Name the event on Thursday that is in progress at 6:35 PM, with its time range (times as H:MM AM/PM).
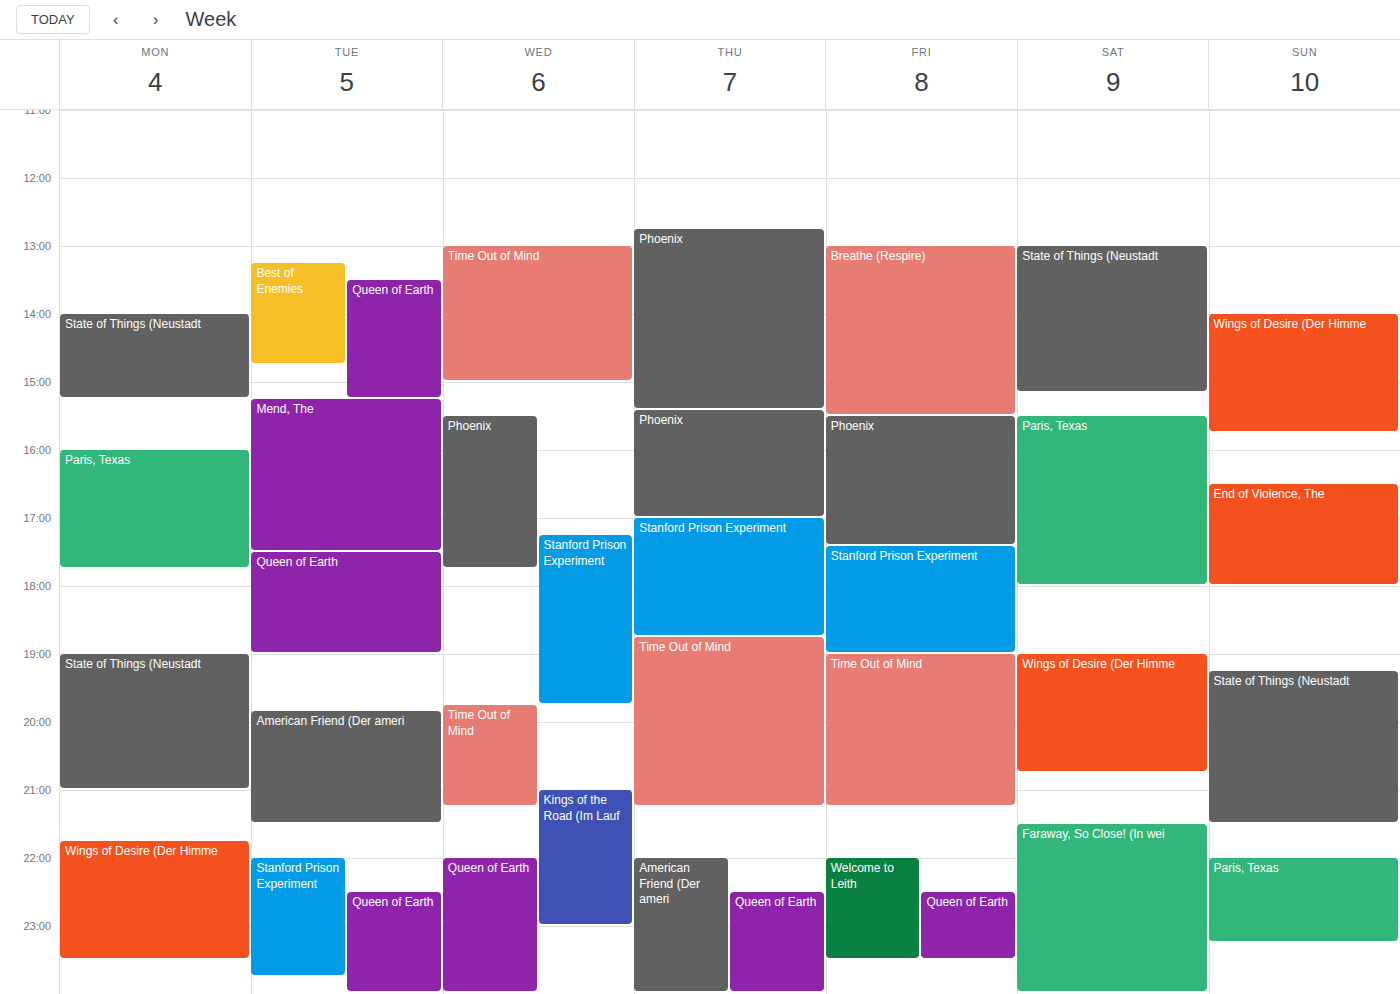
"Stanford Prison Experiment", 5:00 PM to 6:45 PM